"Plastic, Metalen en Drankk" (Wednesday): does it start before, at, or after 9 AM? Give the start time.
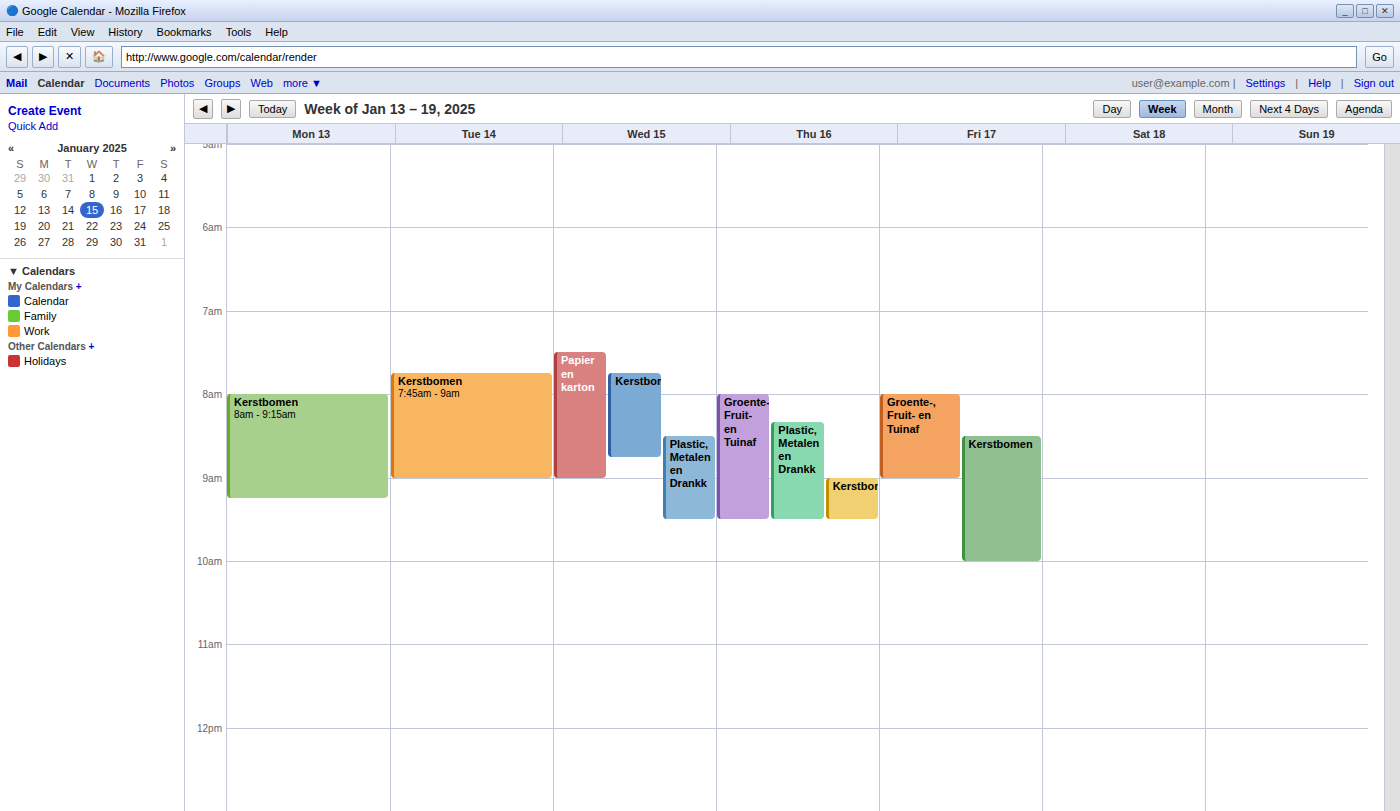
8:30 AM -- before 9 AM, 30 minutes above the 9 AM line.